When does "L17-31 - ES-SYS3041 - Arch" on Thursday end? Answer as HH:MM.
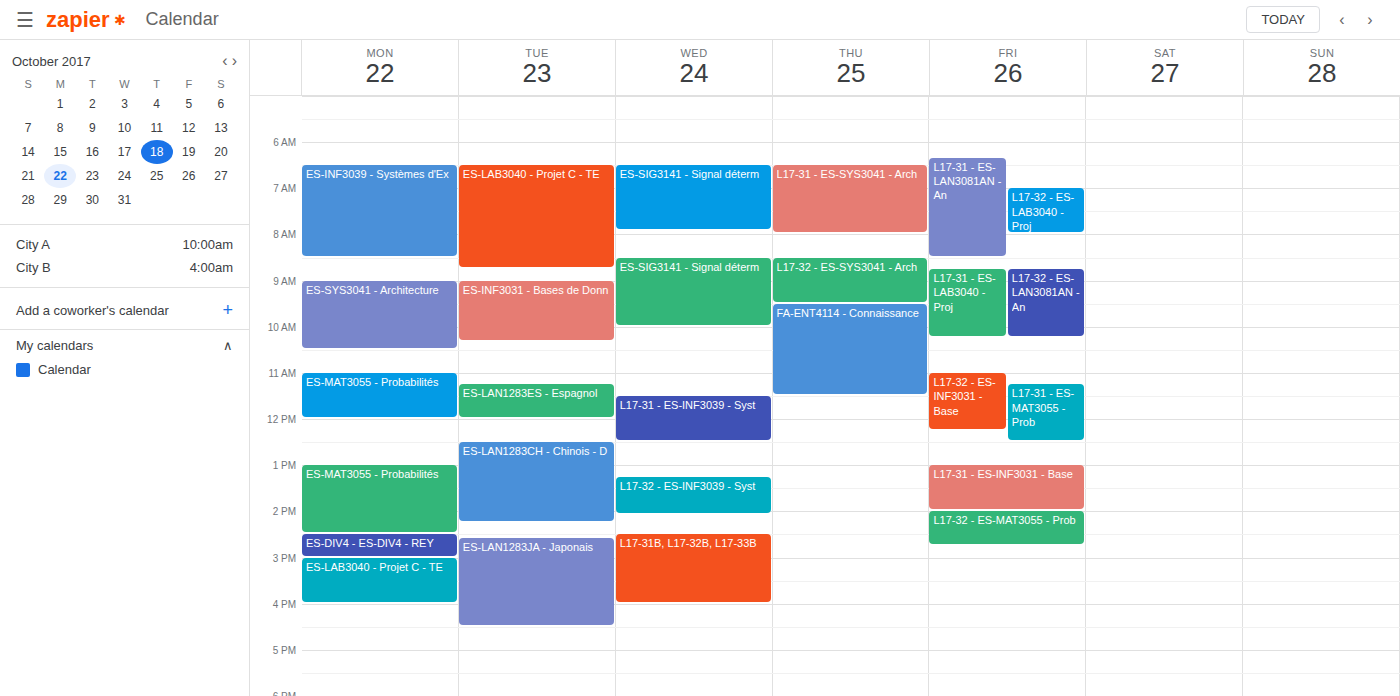
08:00